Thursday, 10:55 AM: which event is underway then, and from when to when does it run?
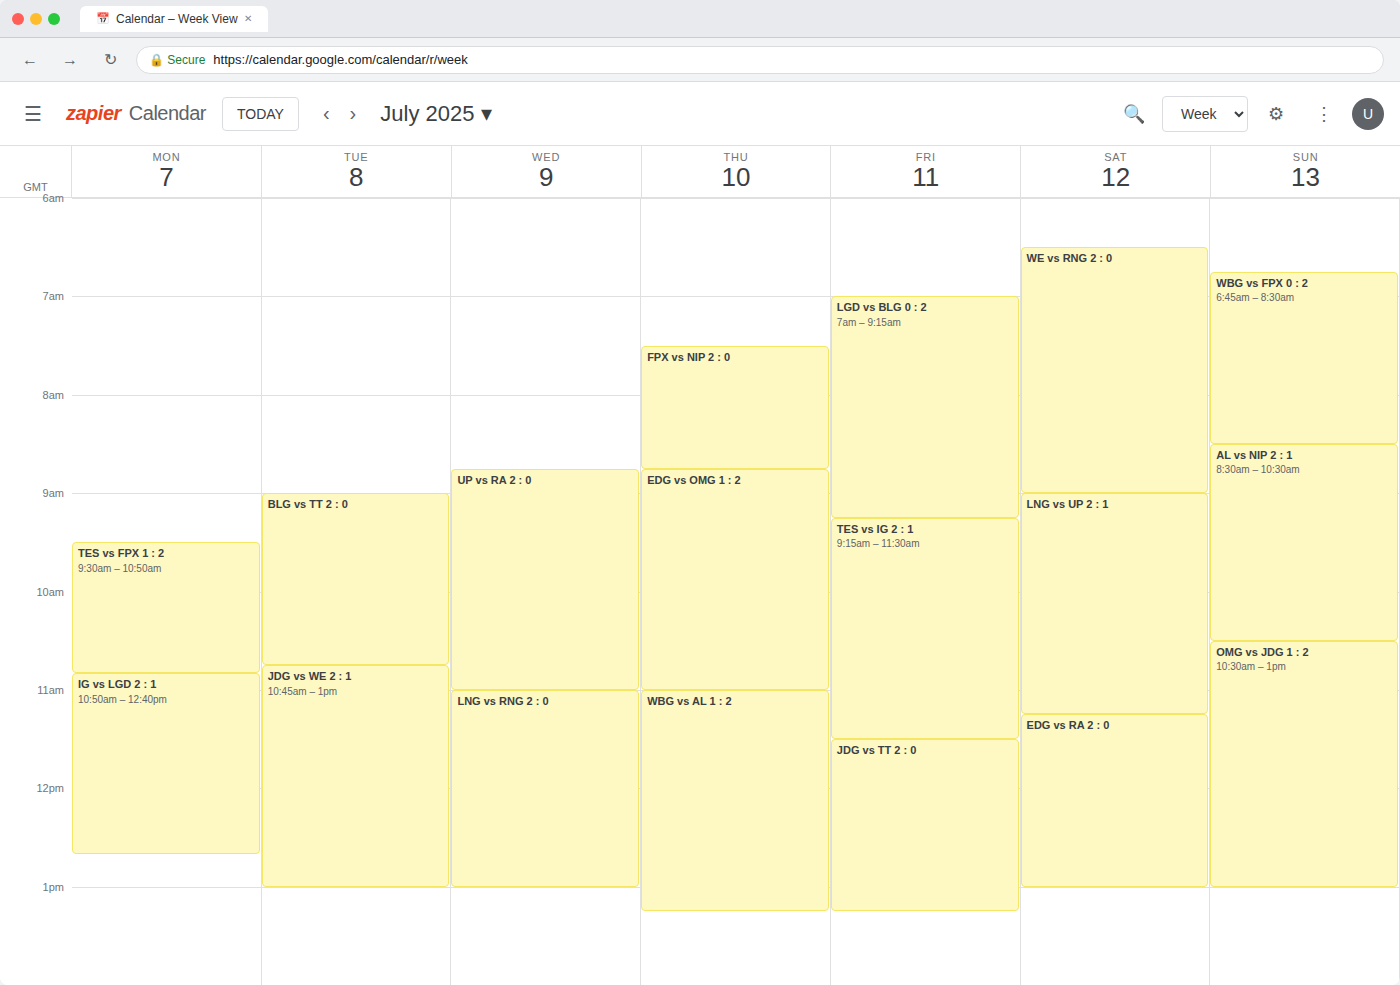
"EDG vs OMG 1 : 2", 8:45 AM to 11:00 AM